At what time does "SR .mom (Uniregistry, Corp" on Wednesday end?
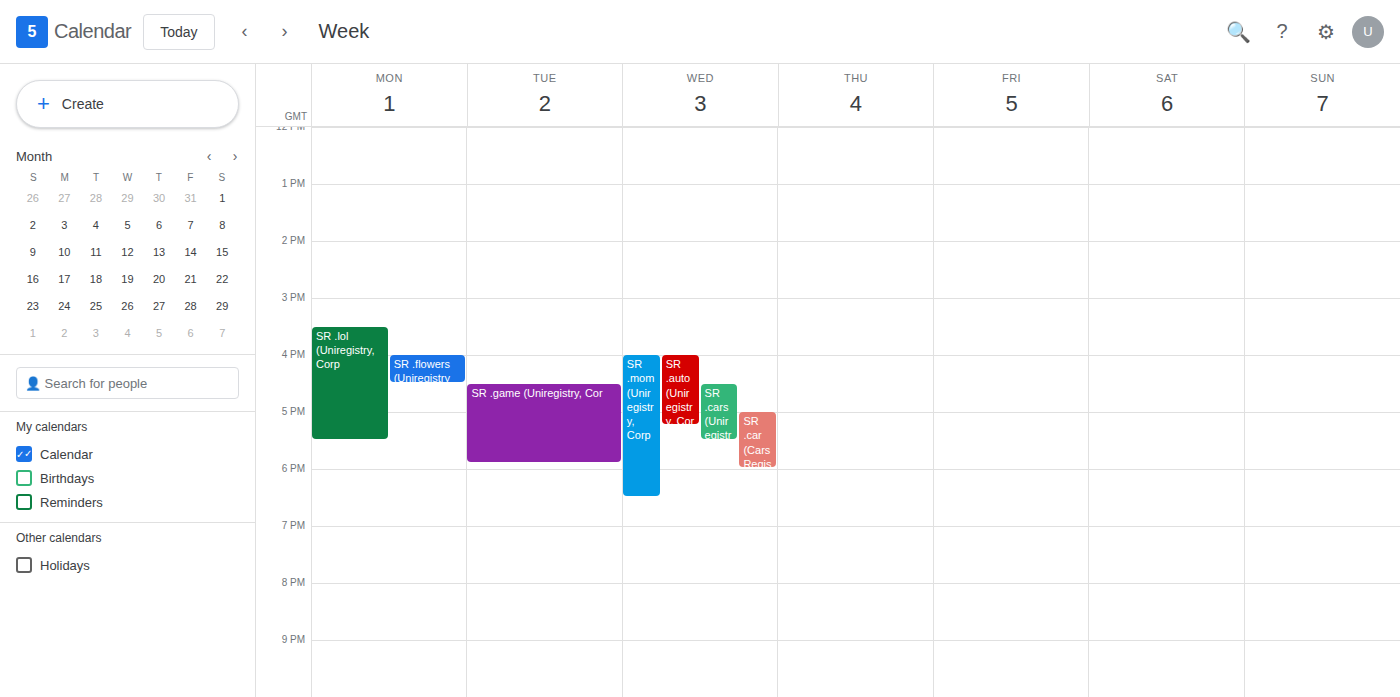
6:30 PM